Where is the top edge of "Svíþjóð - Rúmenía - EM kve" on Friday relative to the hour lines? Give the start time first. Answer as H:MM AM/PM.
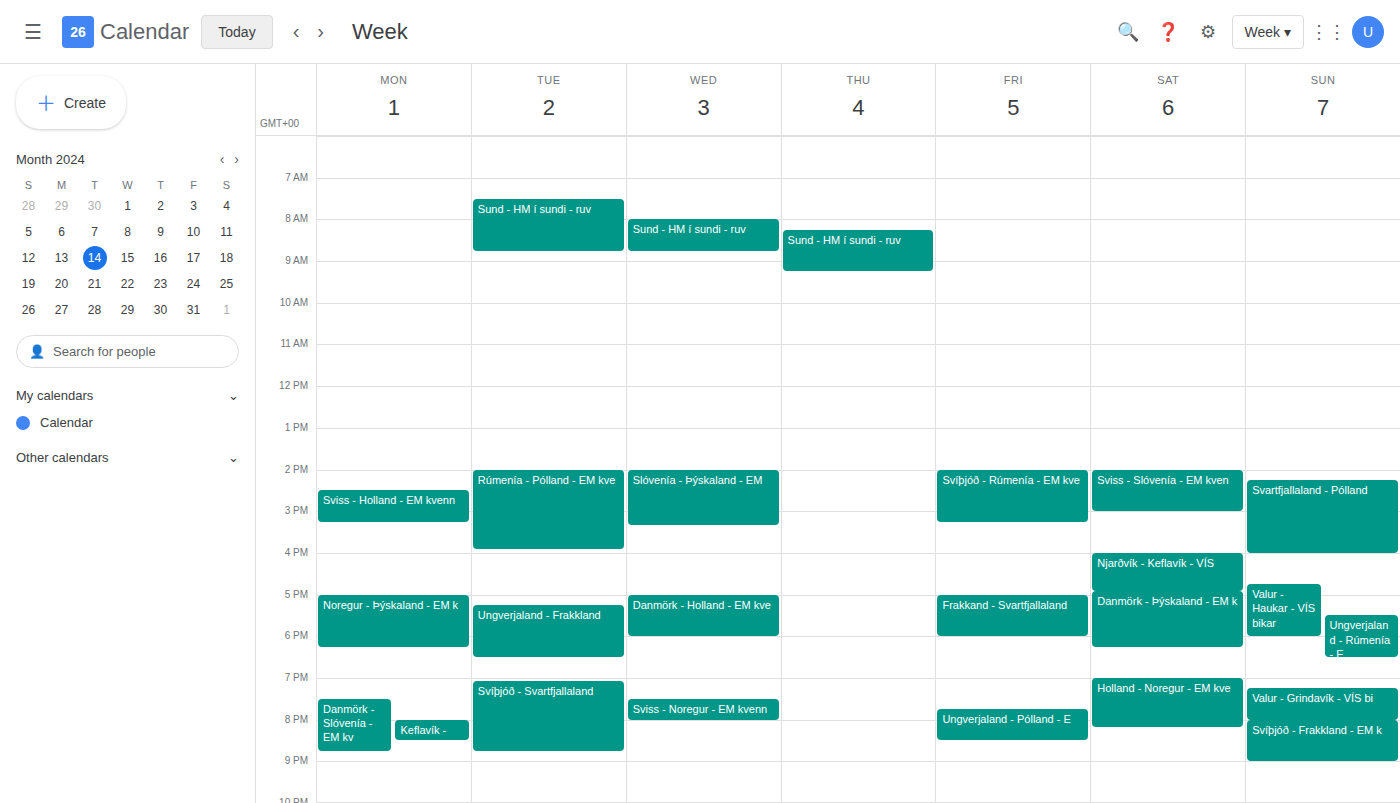
2:00 PM -- exactly on the 2 PM line.